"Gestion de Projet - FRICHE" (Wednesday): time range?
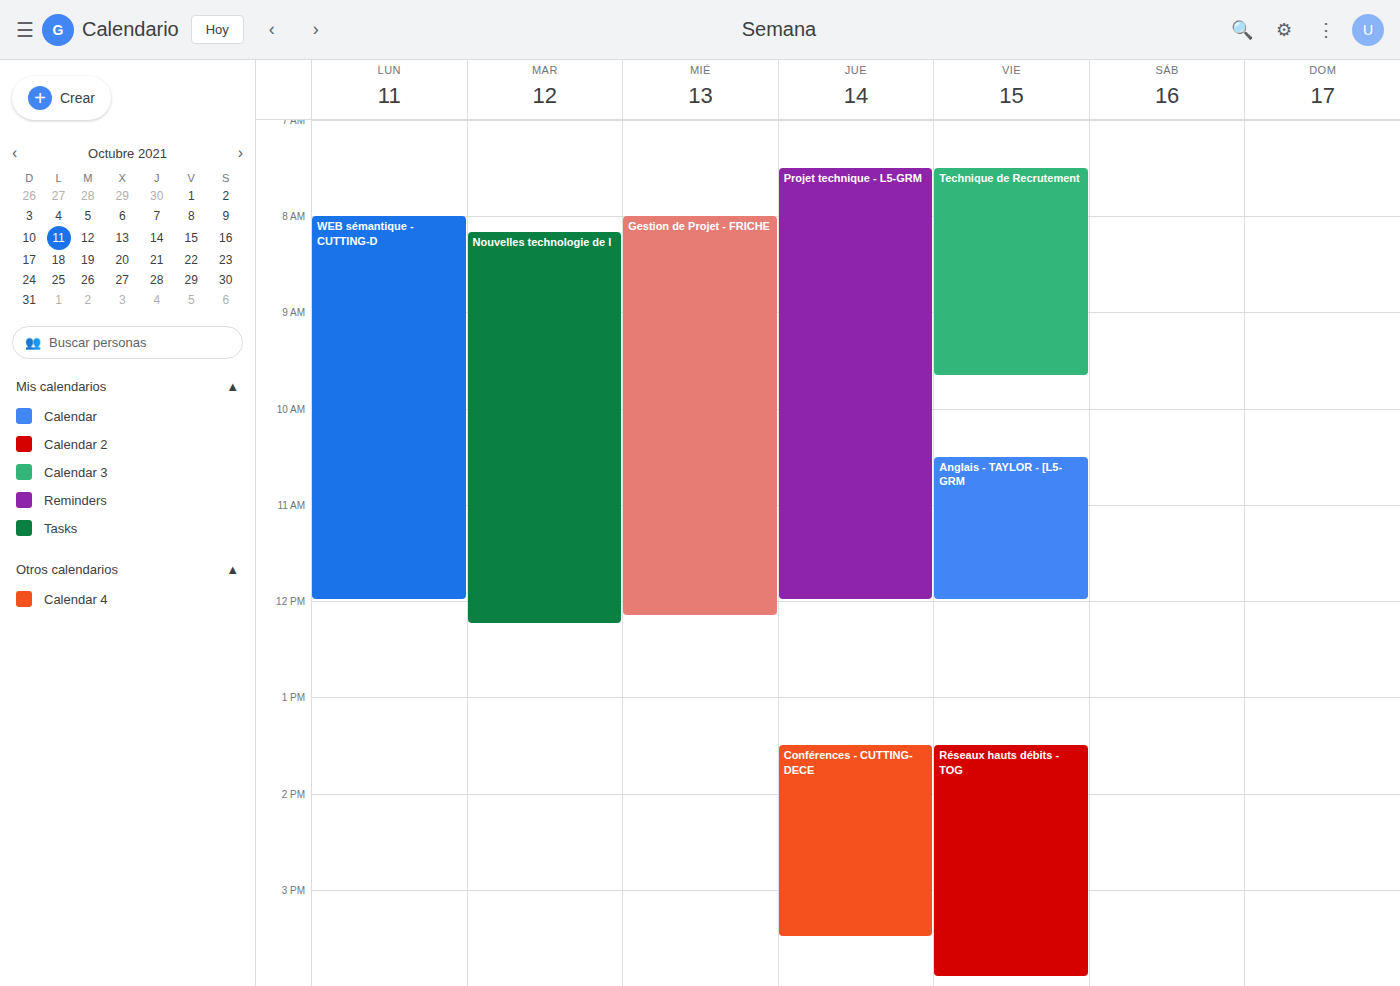
8:00 AM to 12:10 PM